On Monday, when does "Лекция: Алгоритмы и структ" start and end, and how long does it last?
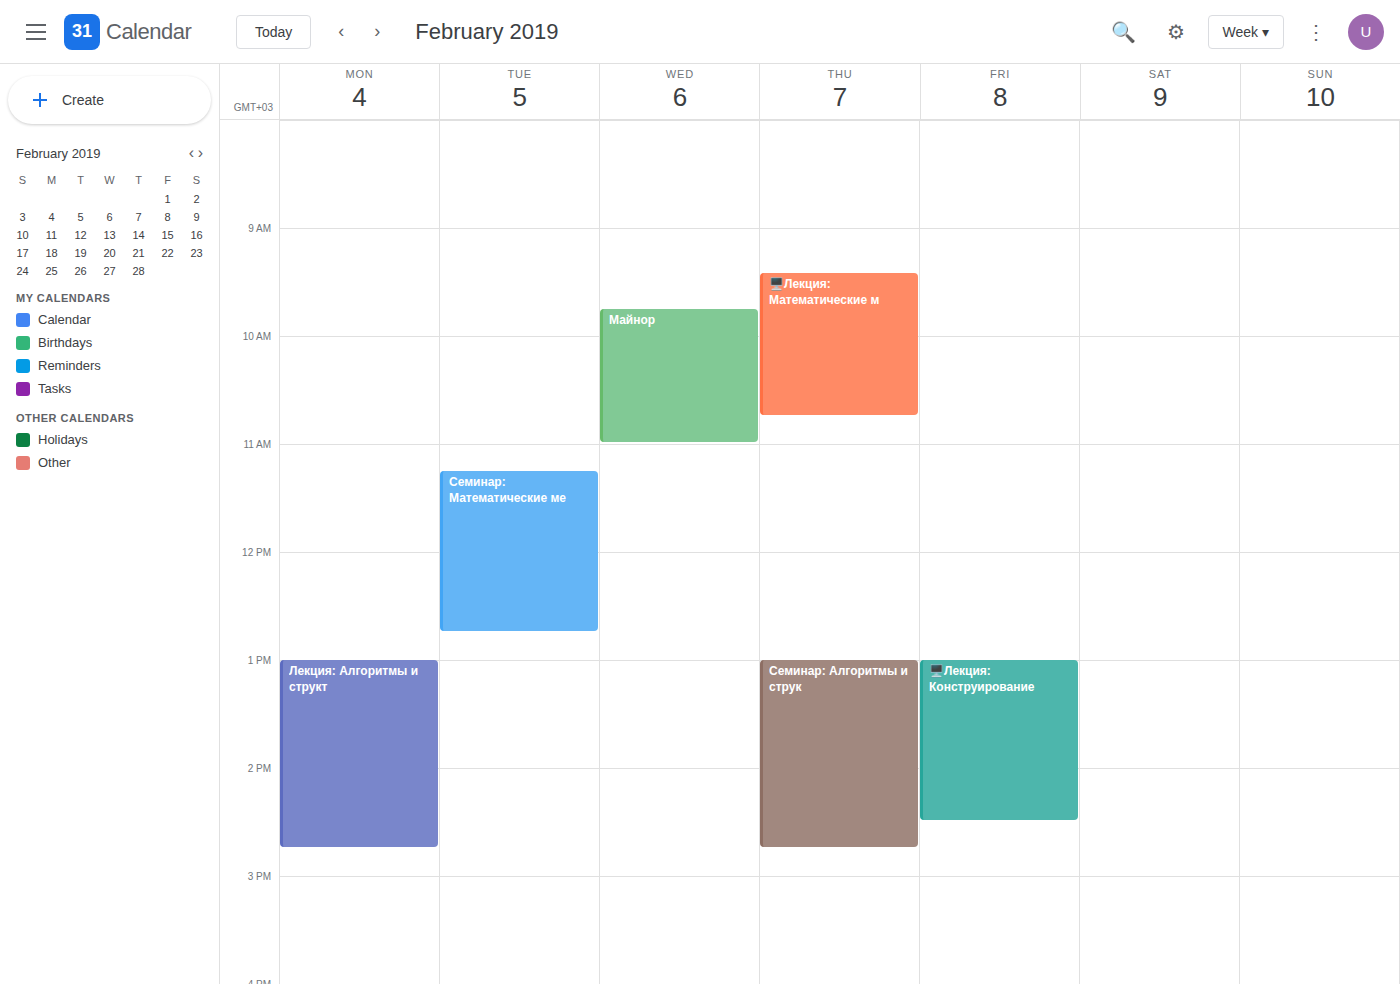
1:00 PM to 2:45 PM, 1 hour 45 minutes